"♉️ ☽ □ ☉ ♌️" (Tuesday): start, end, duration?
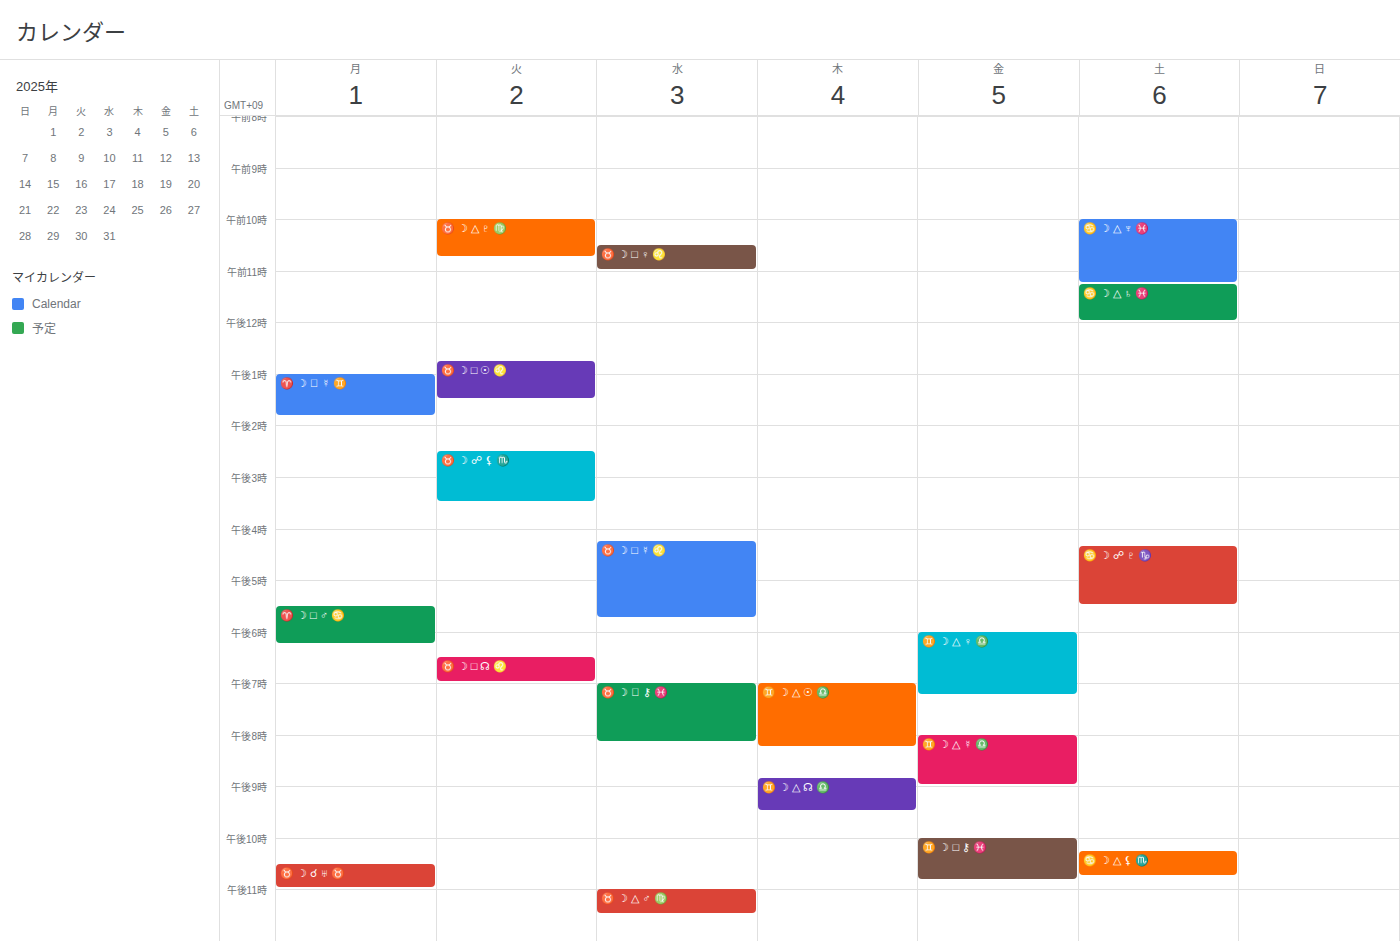
12:45 to 13:30, 45 minutes